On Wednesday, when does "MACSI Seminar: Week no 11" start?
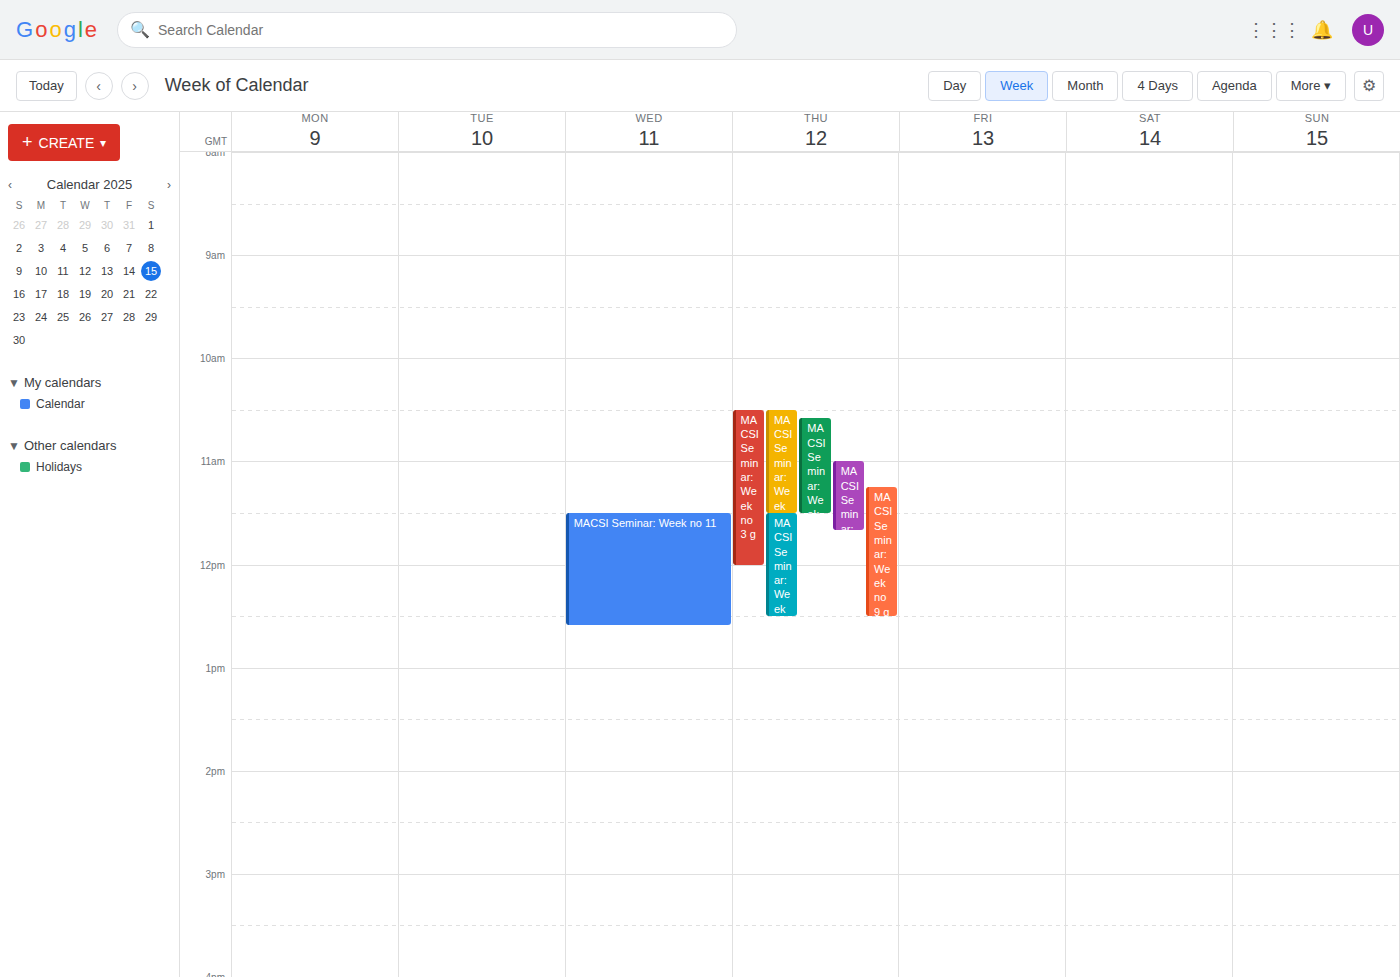
11:30 AM